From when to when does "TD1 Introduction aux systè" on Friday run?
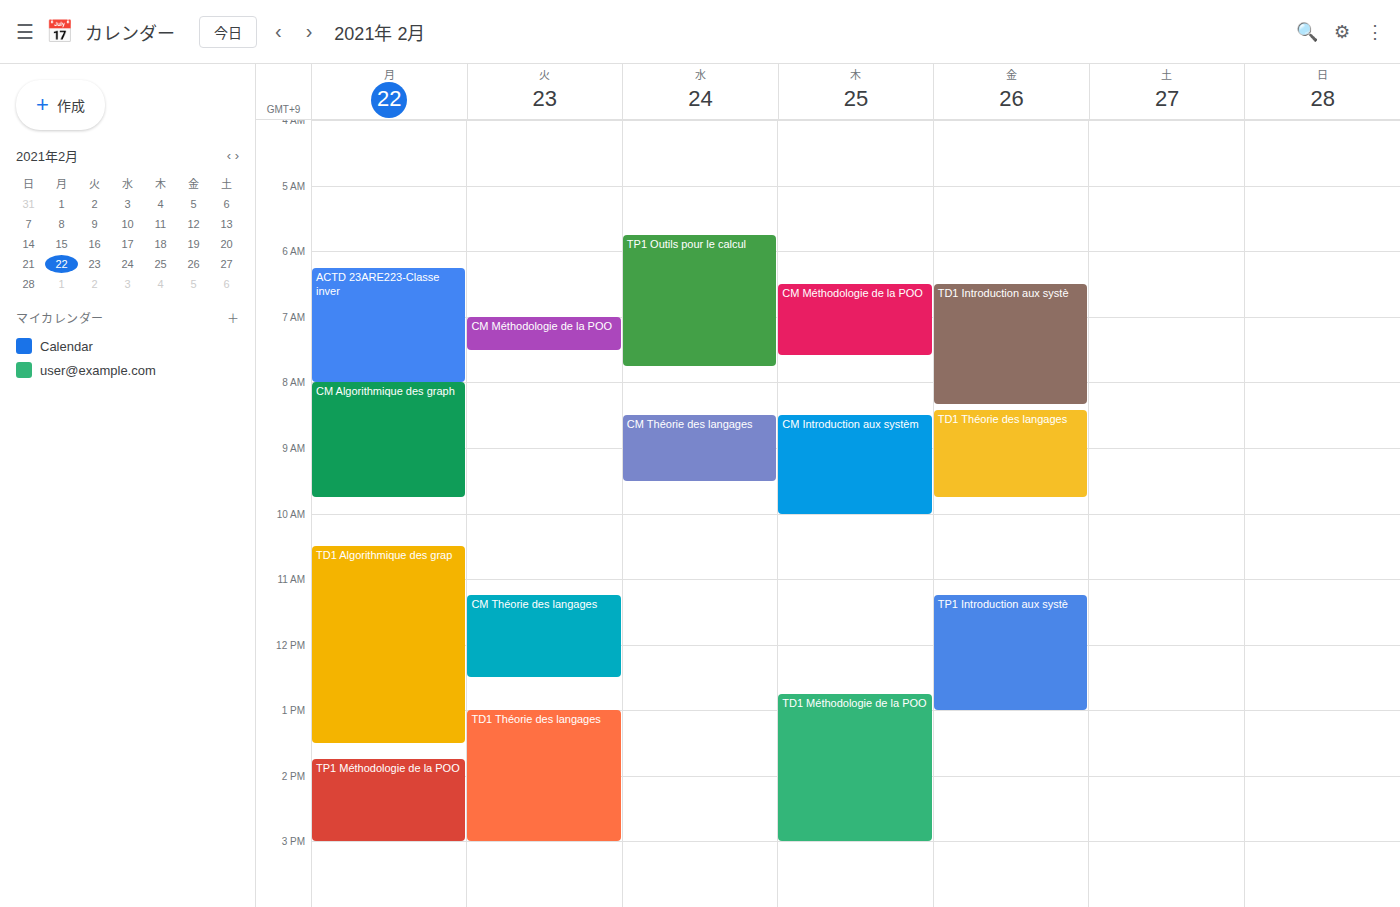
6:30 AM to 8:20 AM